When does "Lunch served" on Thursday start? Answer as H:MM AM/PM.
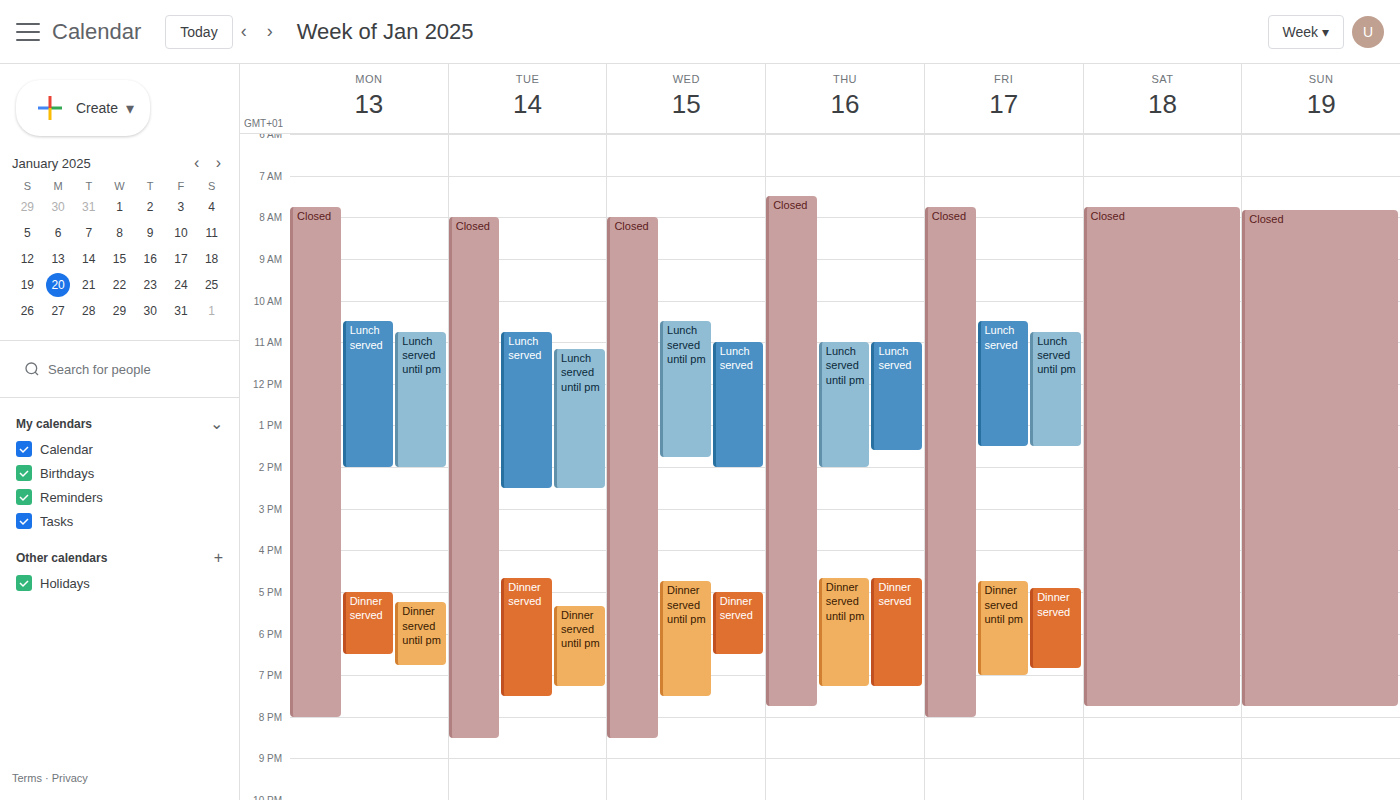
11:00 AM